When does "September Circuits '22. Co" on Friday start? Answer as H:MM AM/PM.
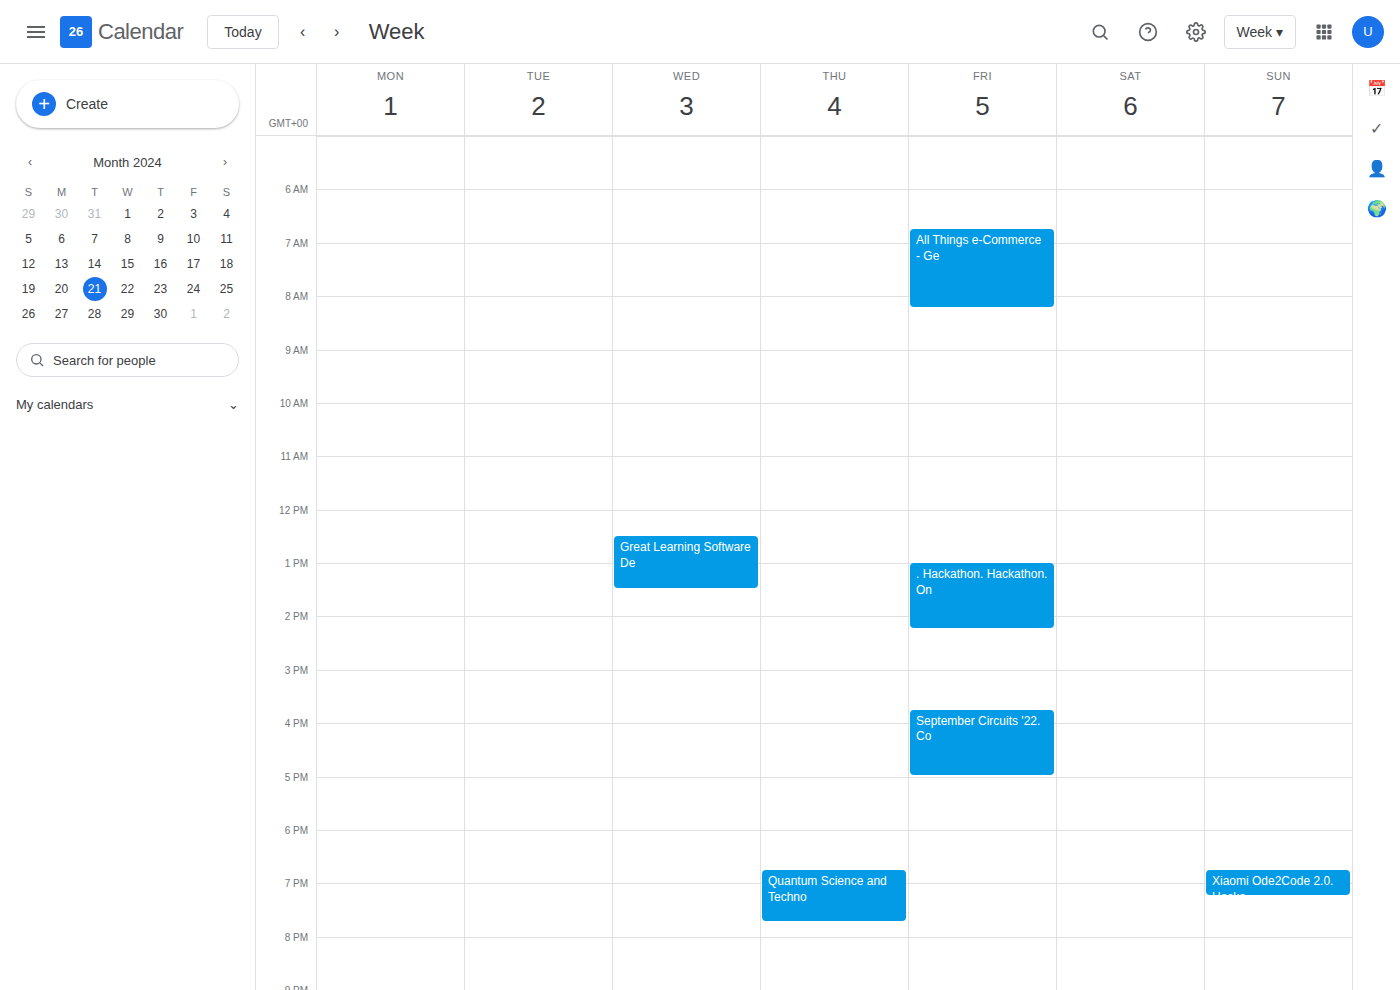
3:45 PM